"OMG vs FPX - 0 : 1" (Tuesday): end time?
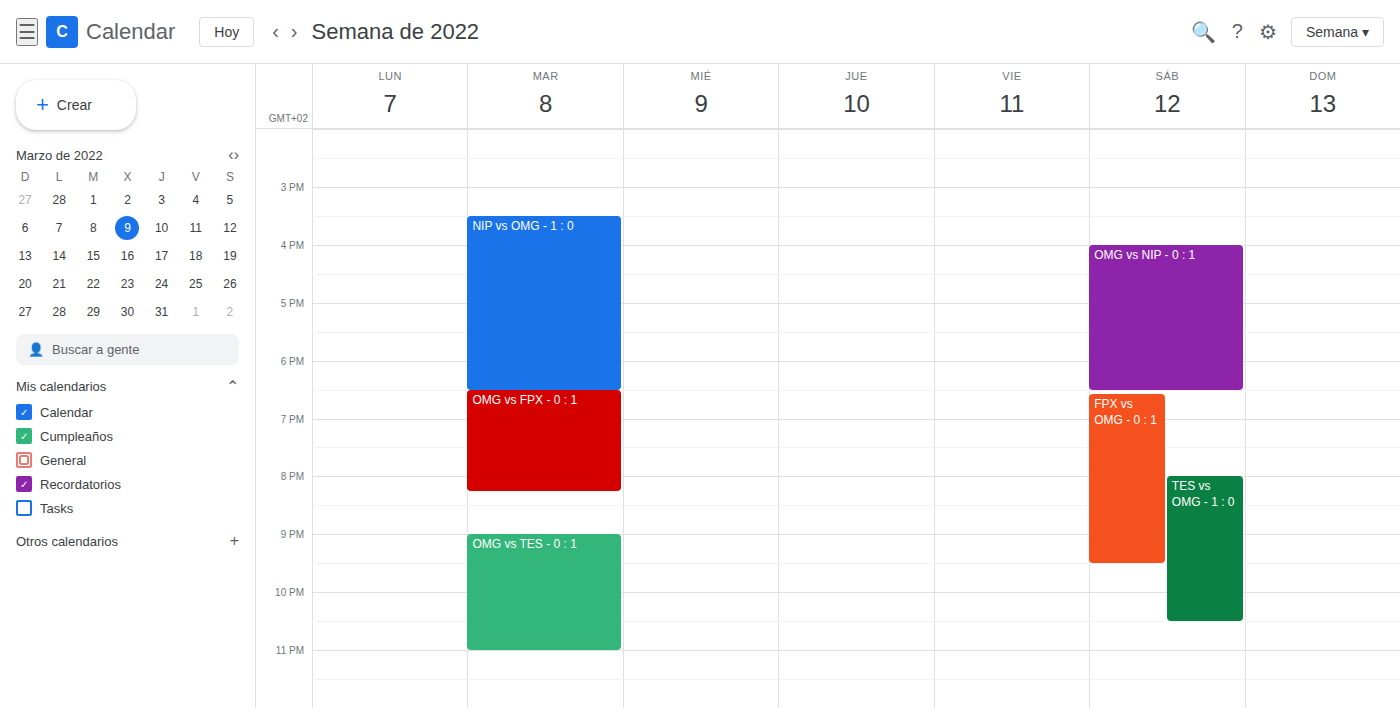
20:15